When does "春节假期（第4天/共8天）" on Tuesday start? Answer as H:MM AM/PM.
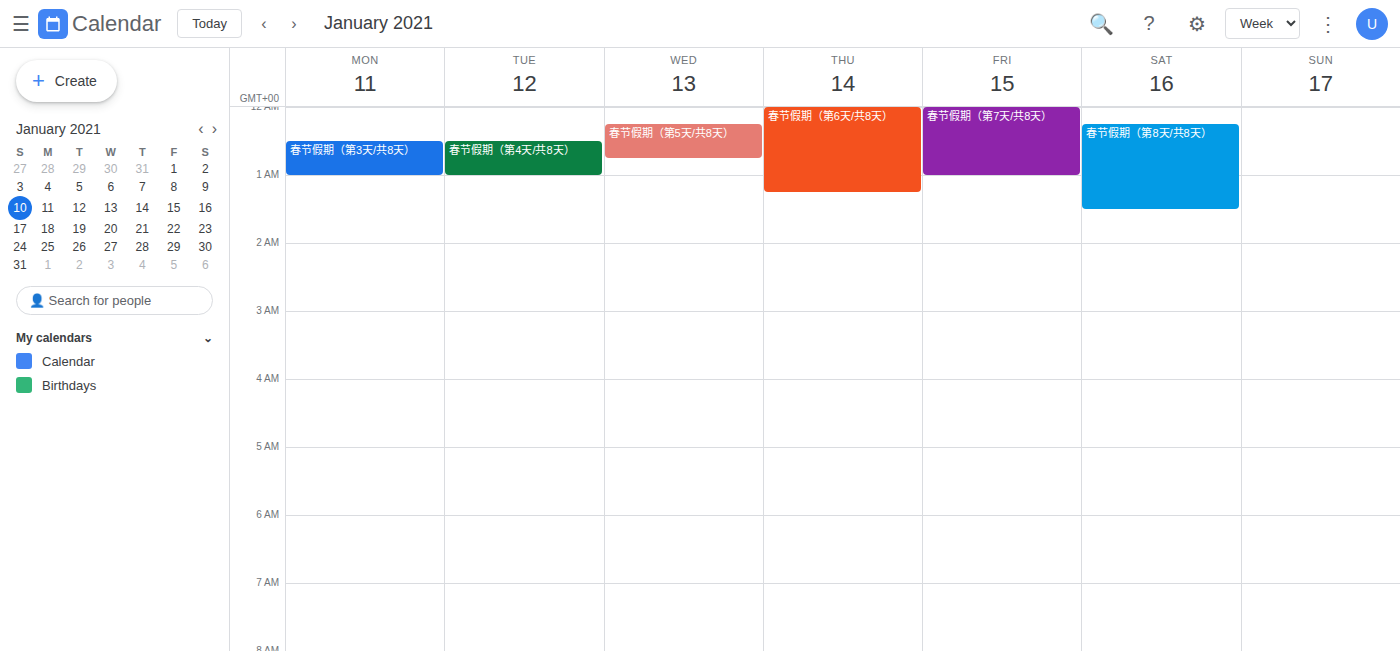
12:30 AM